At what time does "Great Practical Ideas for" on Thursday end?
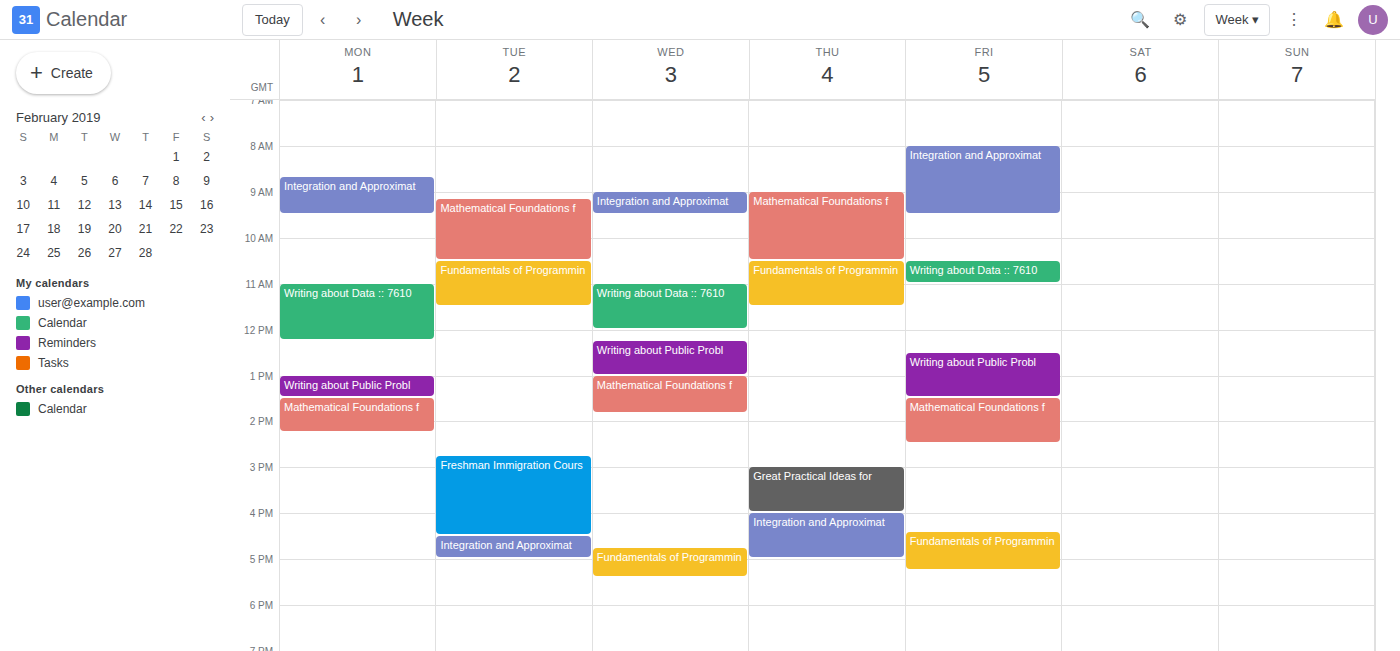
4:00 PM